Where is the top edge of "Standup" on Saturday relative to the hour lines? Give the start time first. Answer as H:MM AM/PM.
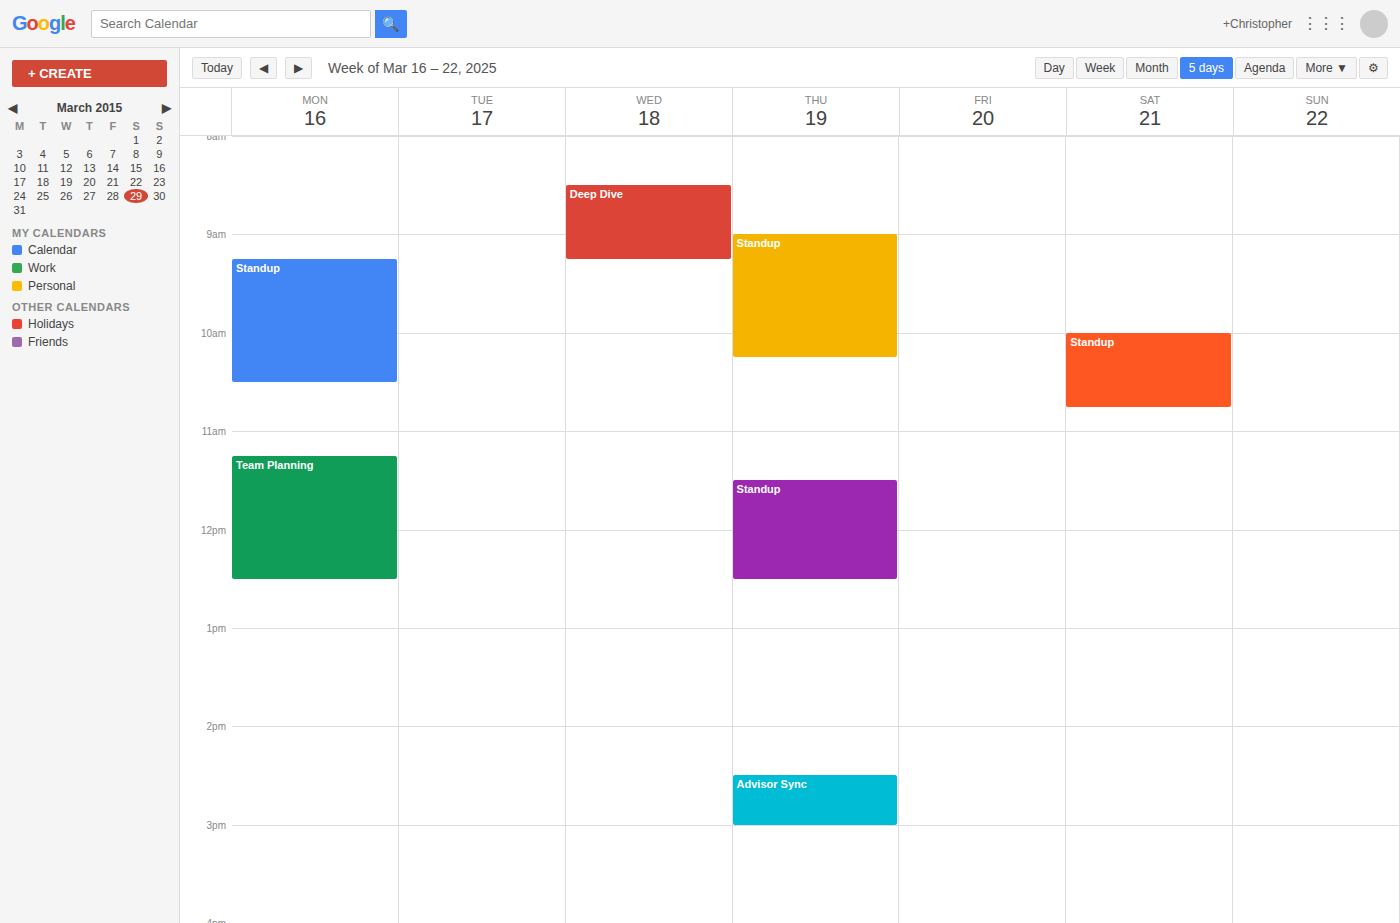
10:00 AM -- exactly on the 10 AM line.